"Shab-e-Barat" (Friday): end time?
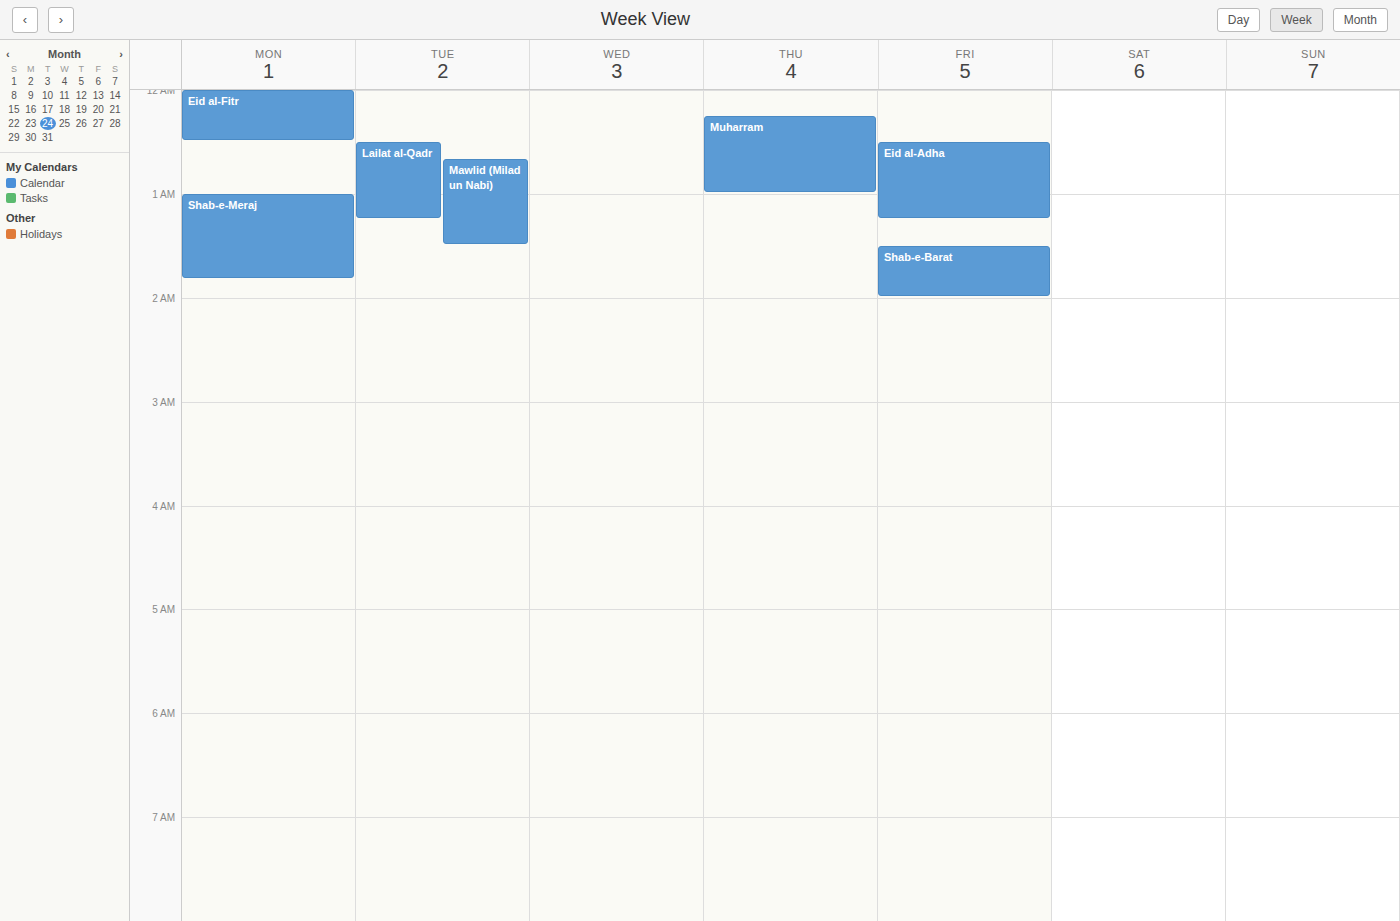
2:00 AM